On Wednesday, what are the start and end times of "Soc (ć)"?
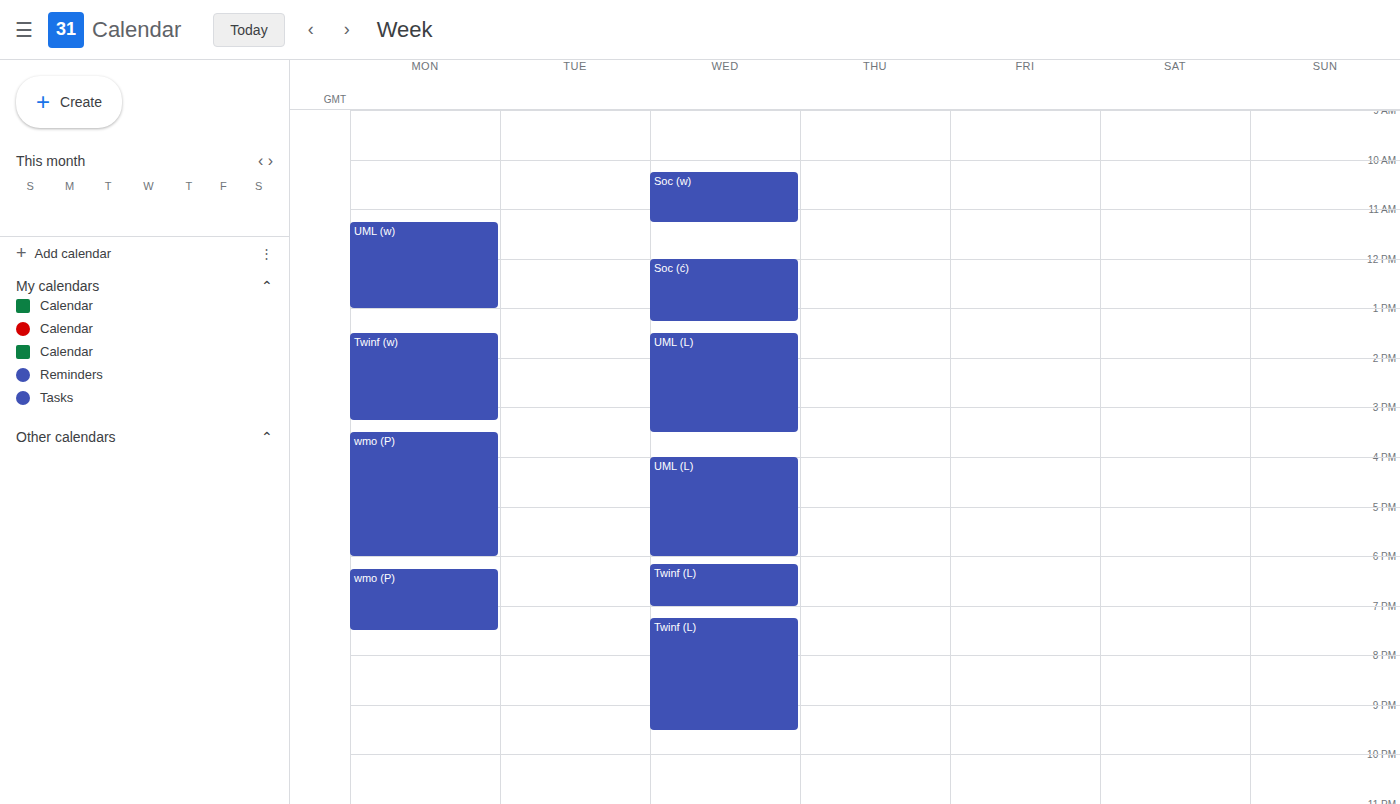
12:00 PM to 1:15 PM